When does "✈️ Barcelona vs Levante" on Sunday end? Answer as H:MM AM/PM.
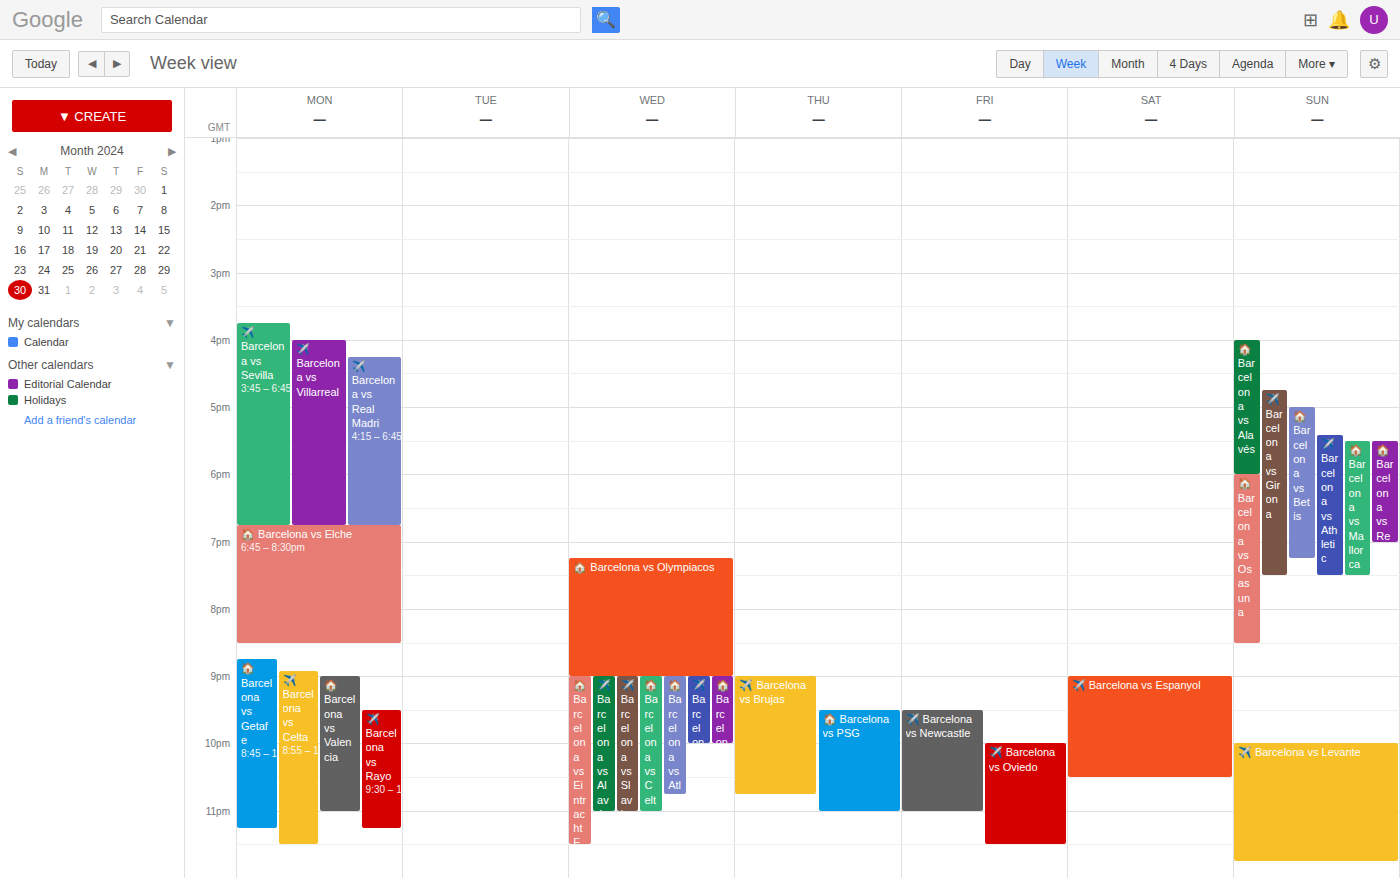
11:45 PM